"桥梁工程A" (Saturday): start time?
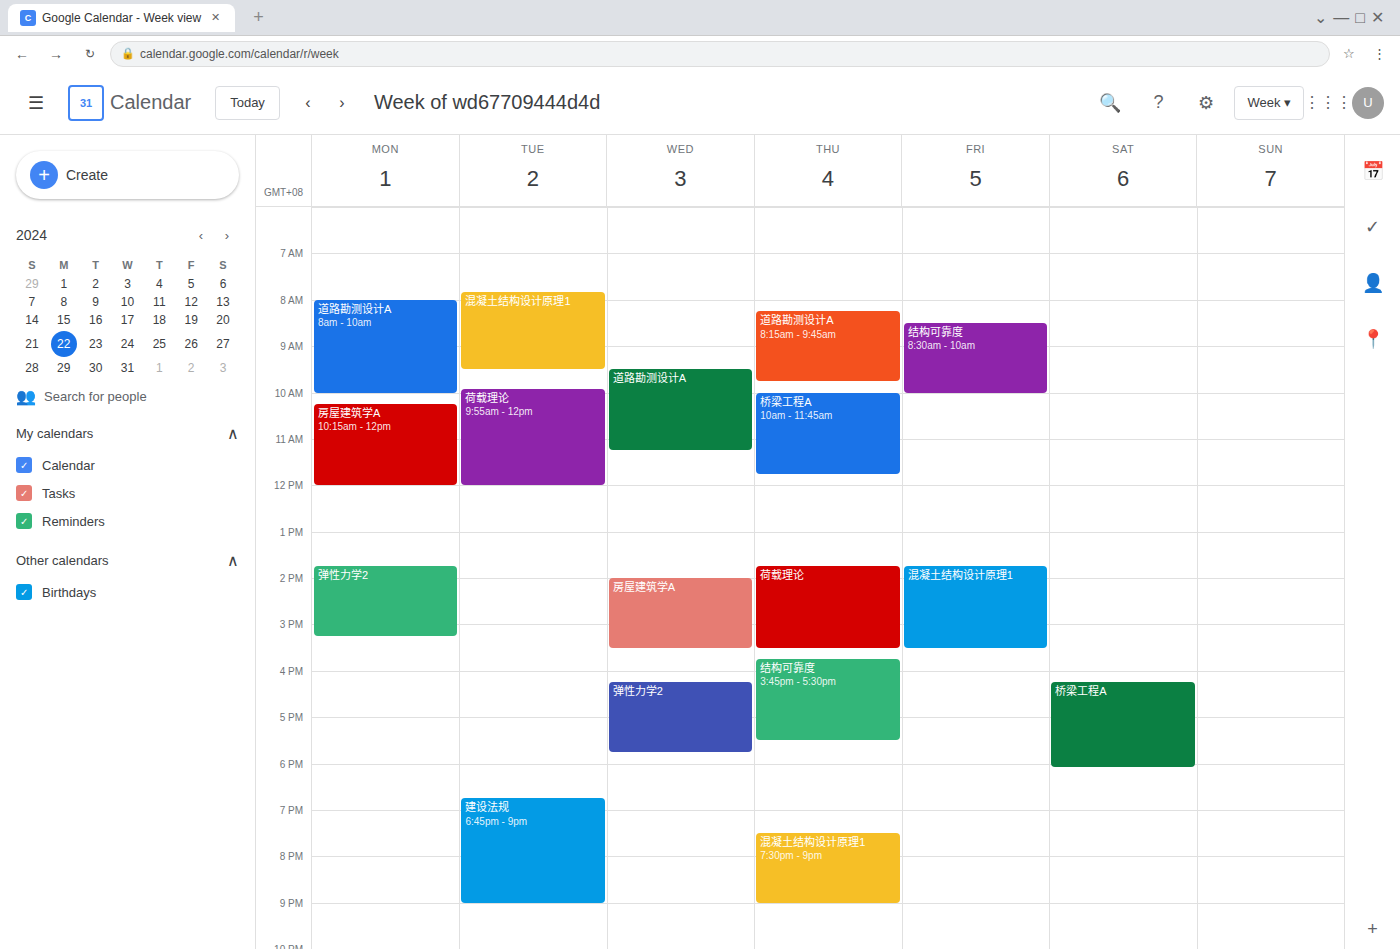
4:15 PM